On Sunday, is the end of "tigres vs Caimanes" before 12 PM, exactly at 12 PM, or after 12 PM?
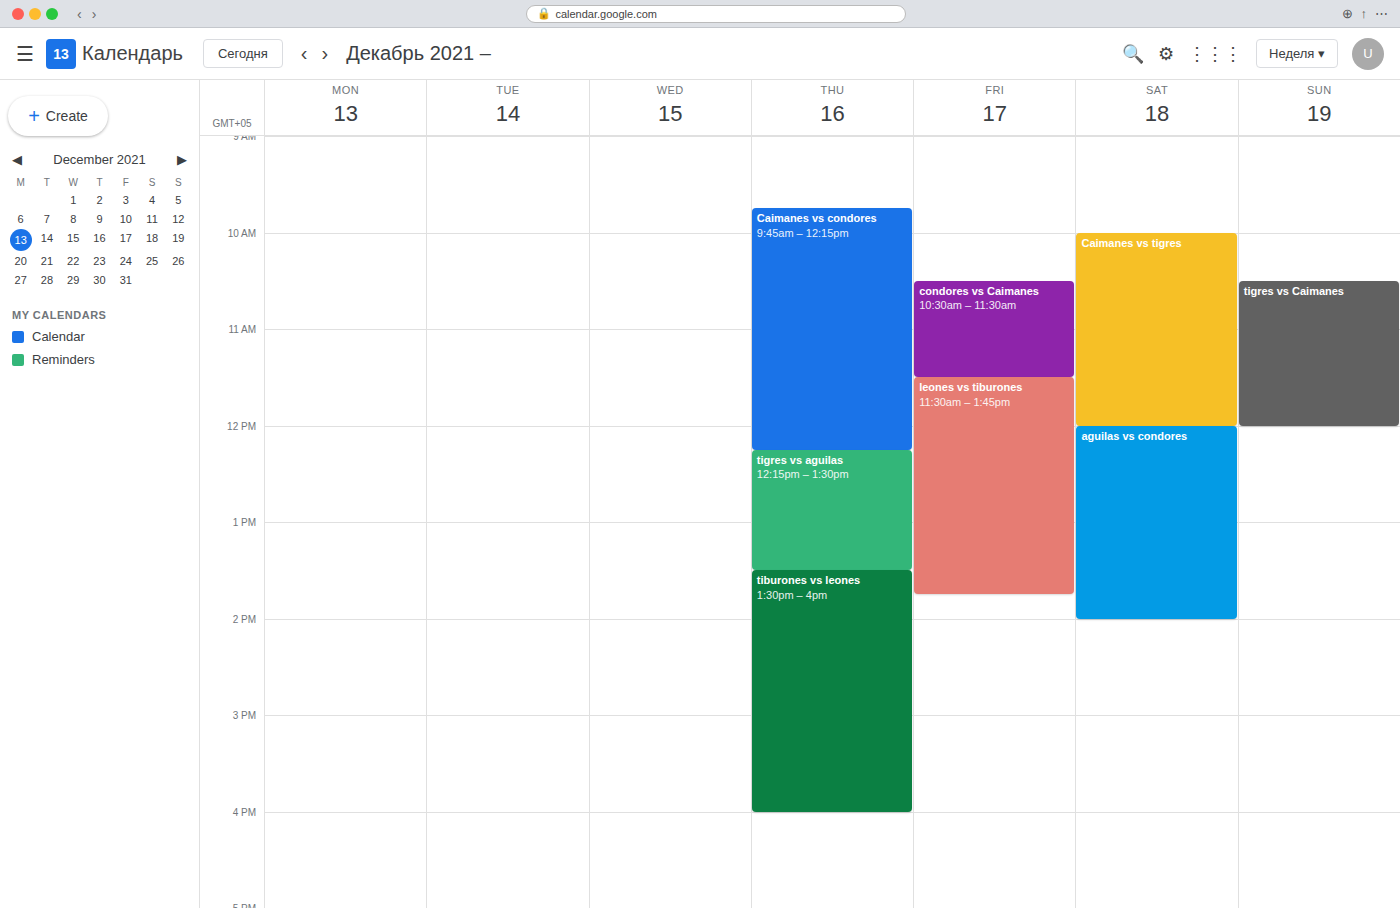
12:00 PM -- exactly at 12 PM, on the 12 PM line.